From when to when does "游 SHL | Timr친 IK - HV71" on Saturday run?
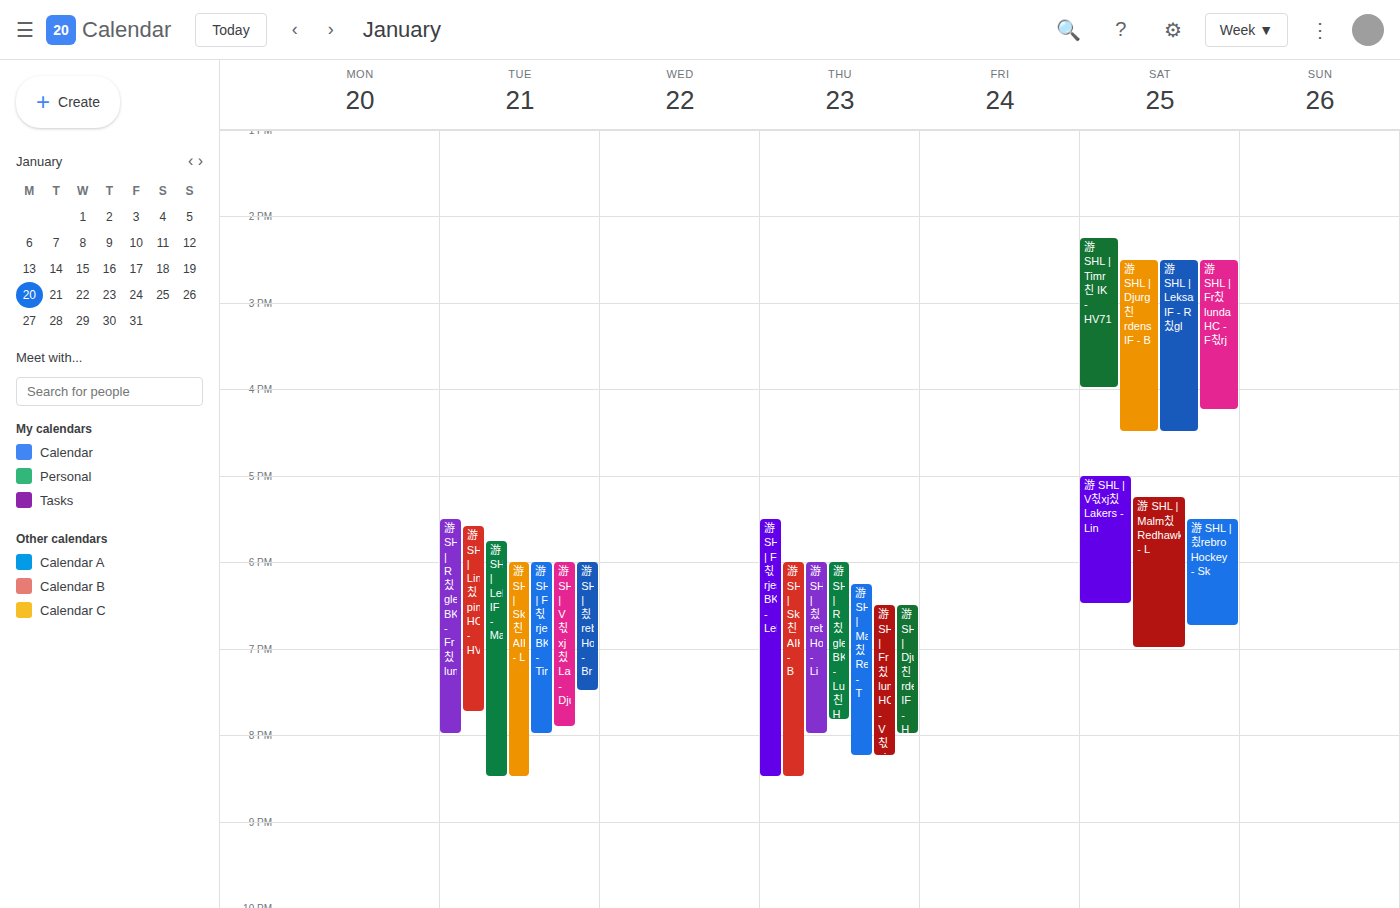
2:15 PM to 4:00 PM